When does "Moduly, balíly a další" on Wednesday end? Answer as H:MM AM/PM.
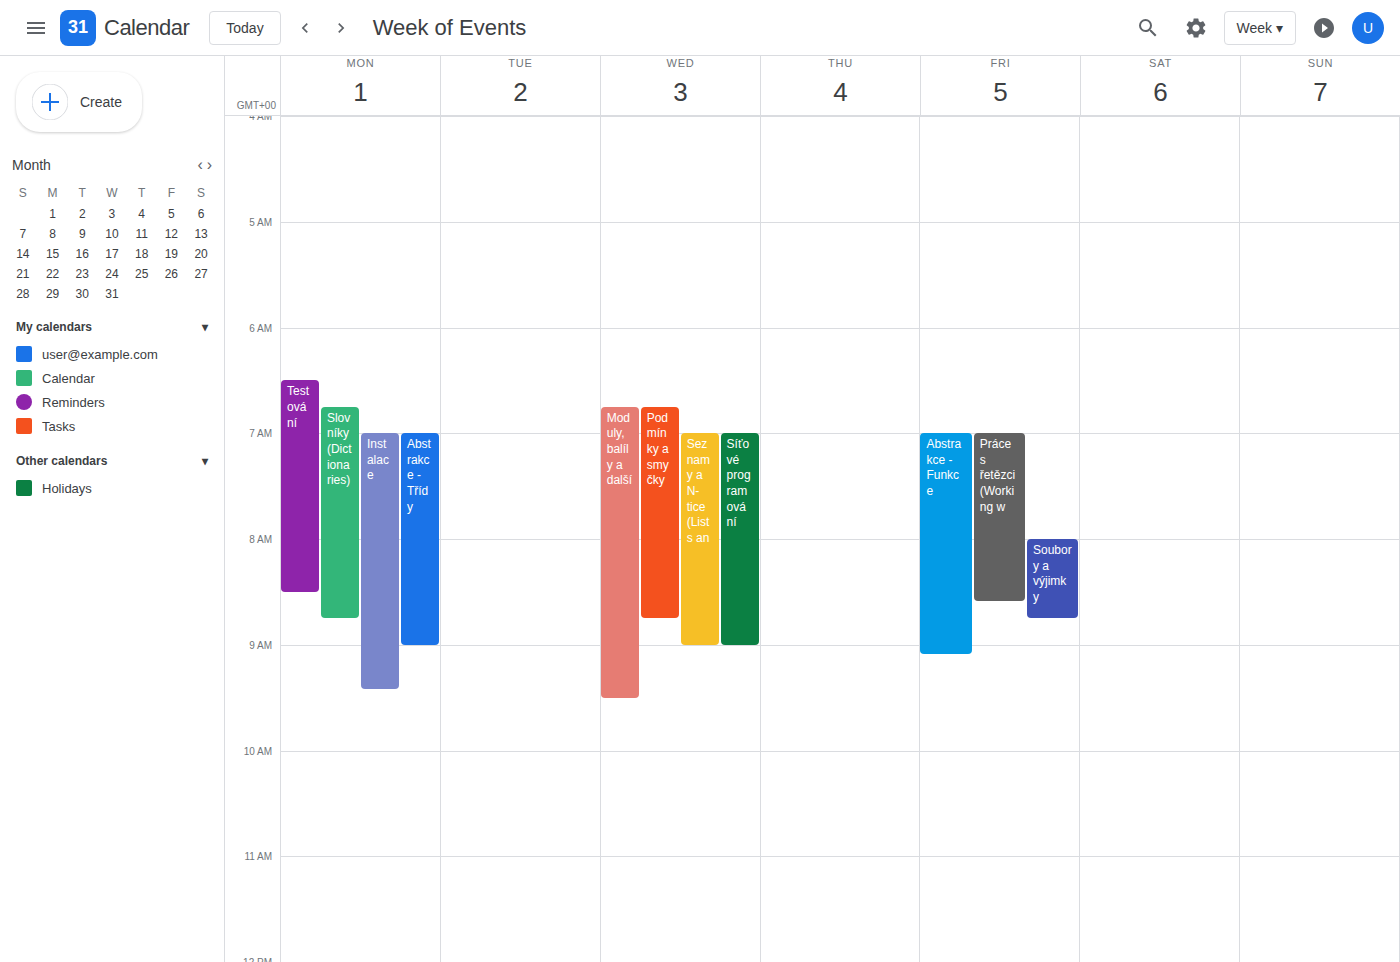
9:30 AM